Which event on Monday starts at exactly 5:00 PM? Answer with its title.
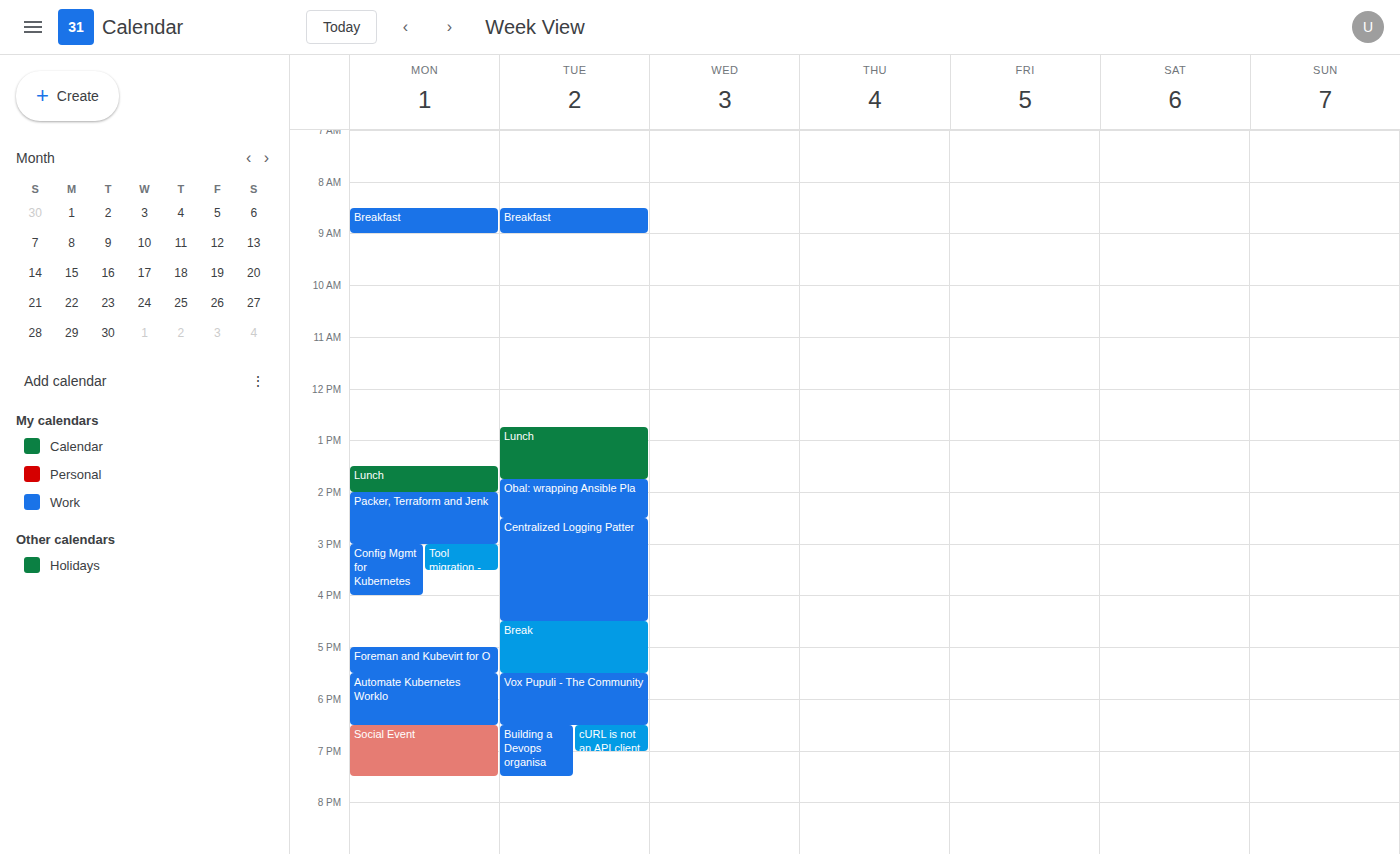
"Foreman and Kubevirt for O"